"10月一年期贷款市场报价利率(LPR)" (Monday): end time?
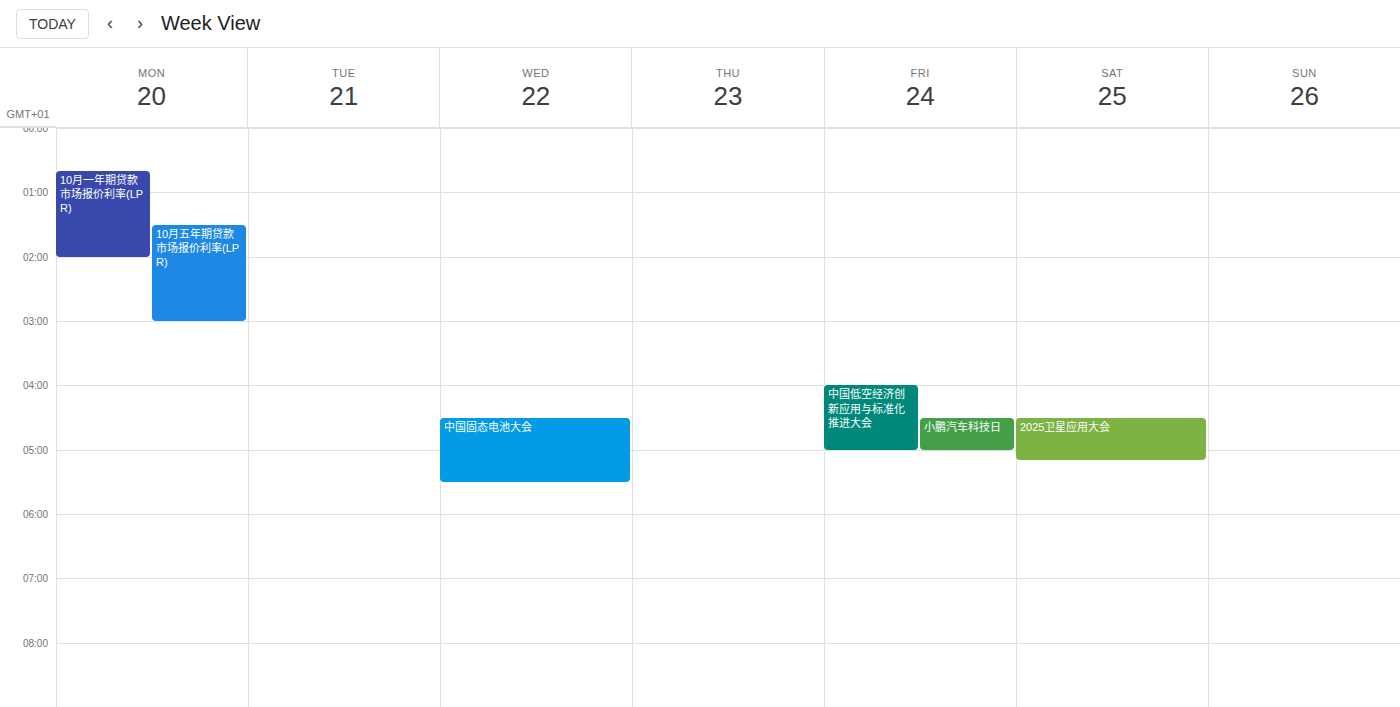
2:00 AM